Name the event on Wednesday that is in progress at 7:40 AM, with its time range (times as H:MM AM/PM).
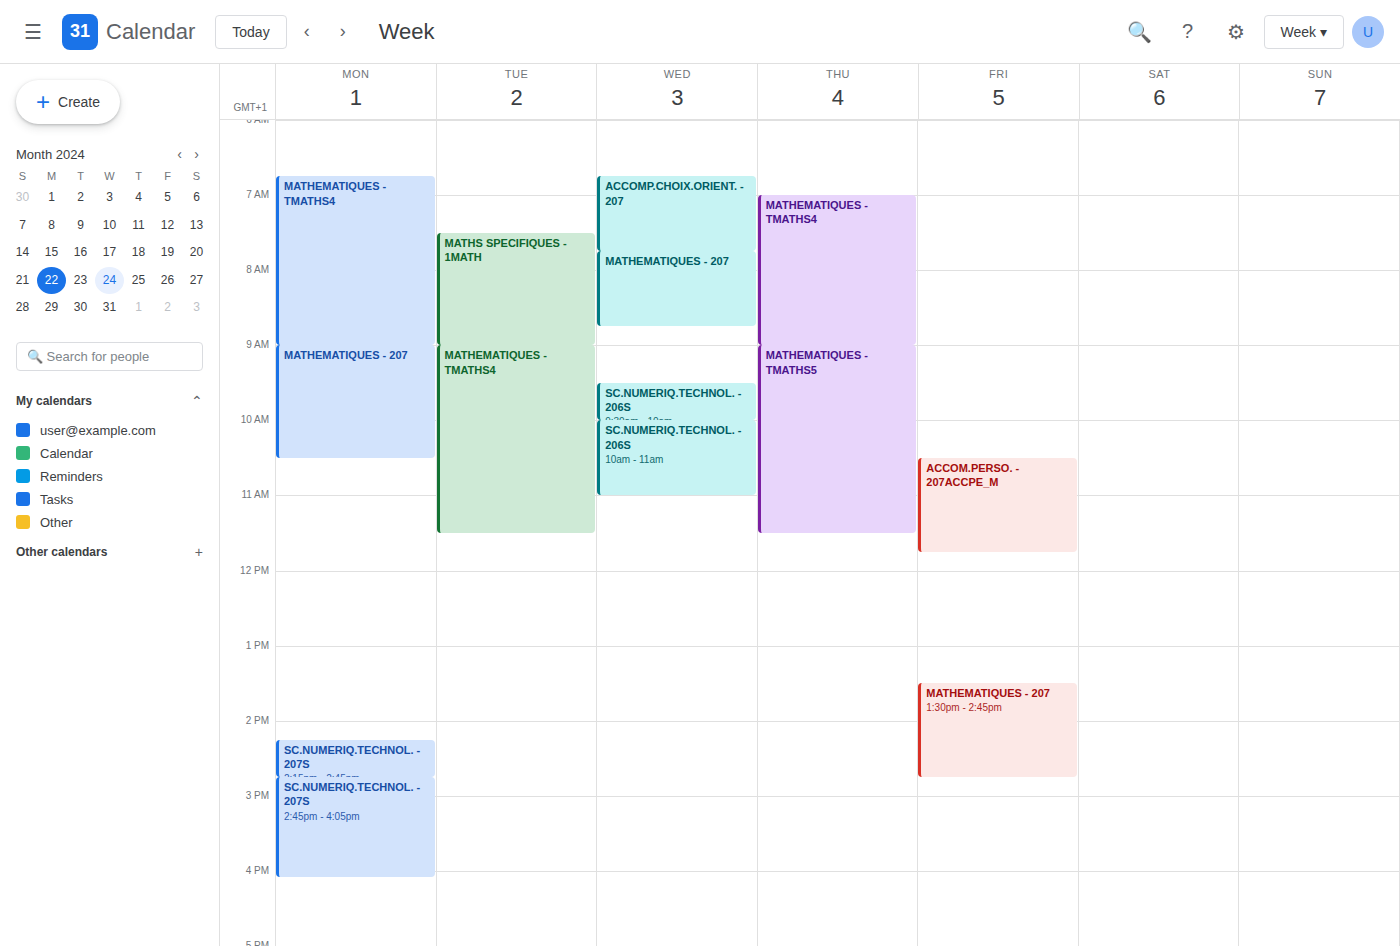
"ACCOMP.CHOIX.ORIENT. - 207", 6:45 AM to 7:45 AM